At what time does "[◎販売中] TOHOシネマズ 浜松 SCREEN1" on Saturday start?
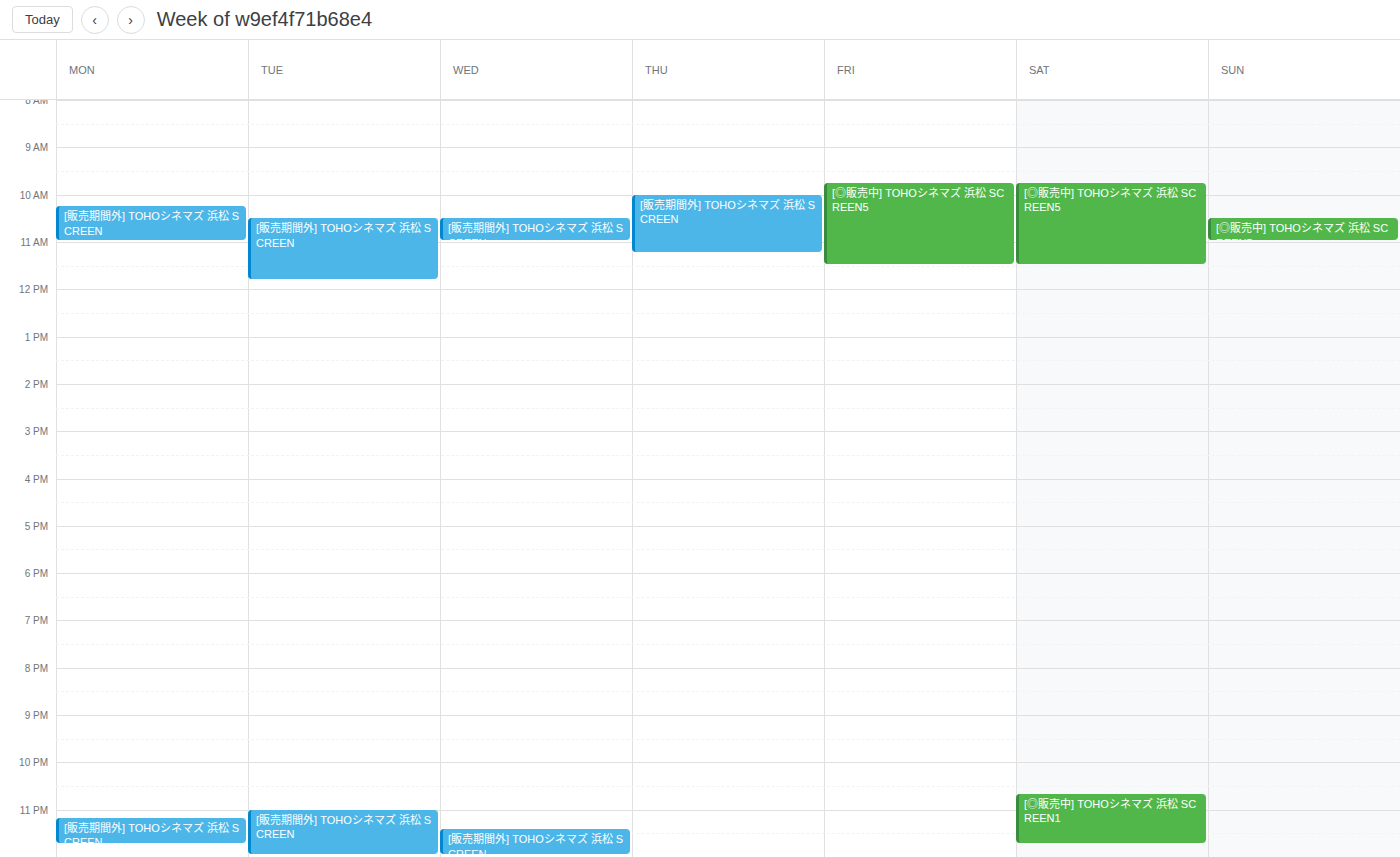
22:40